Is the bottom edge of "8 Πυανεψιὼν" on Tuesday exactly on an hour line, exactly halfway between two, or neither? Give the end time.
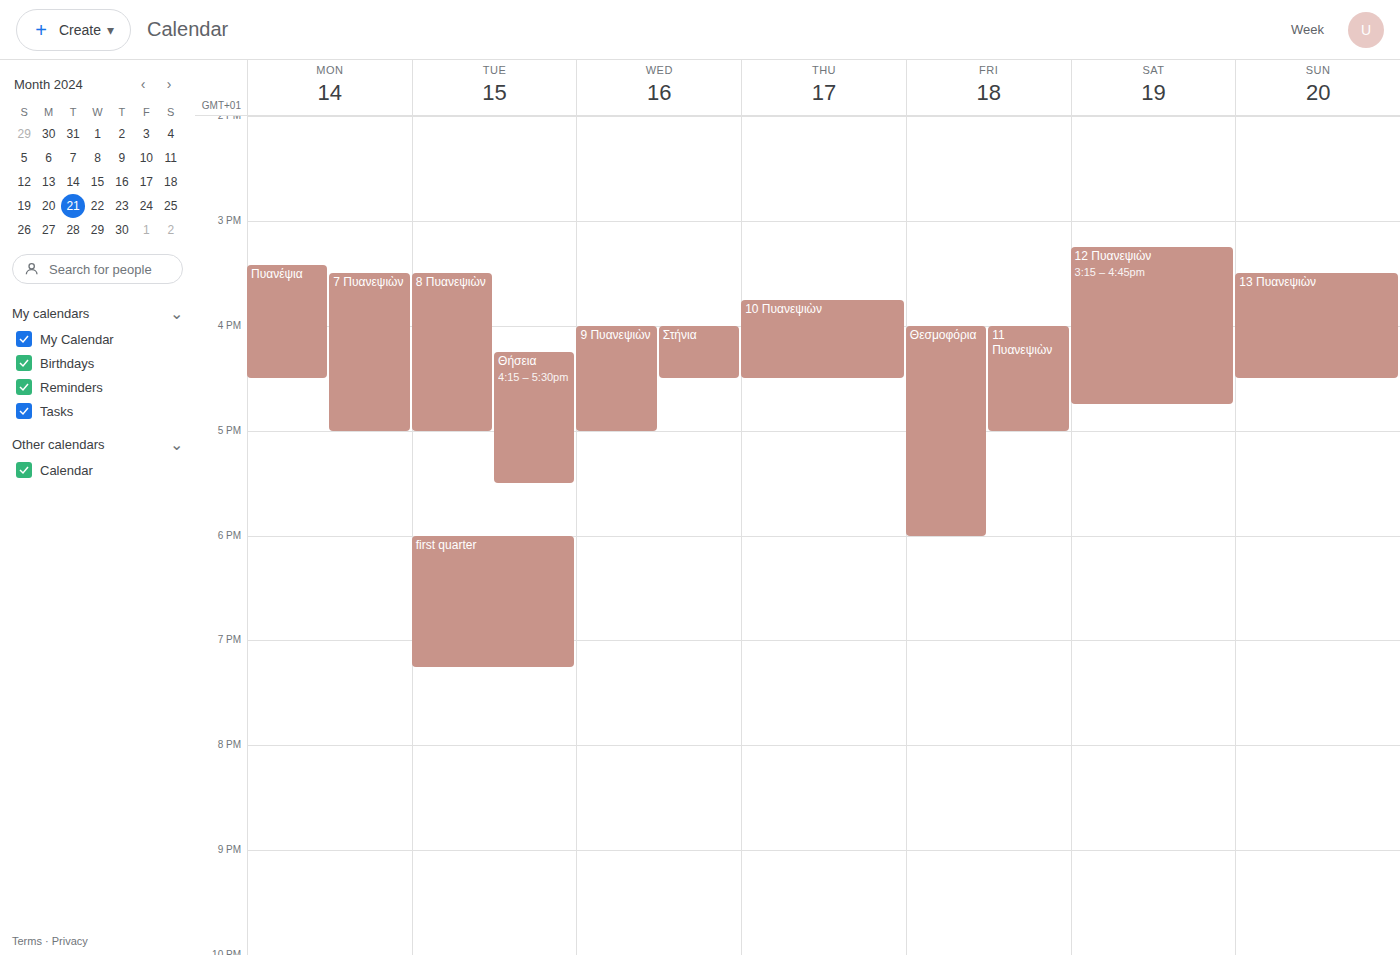
5:00 PM -- exactly on the 5 PM line.